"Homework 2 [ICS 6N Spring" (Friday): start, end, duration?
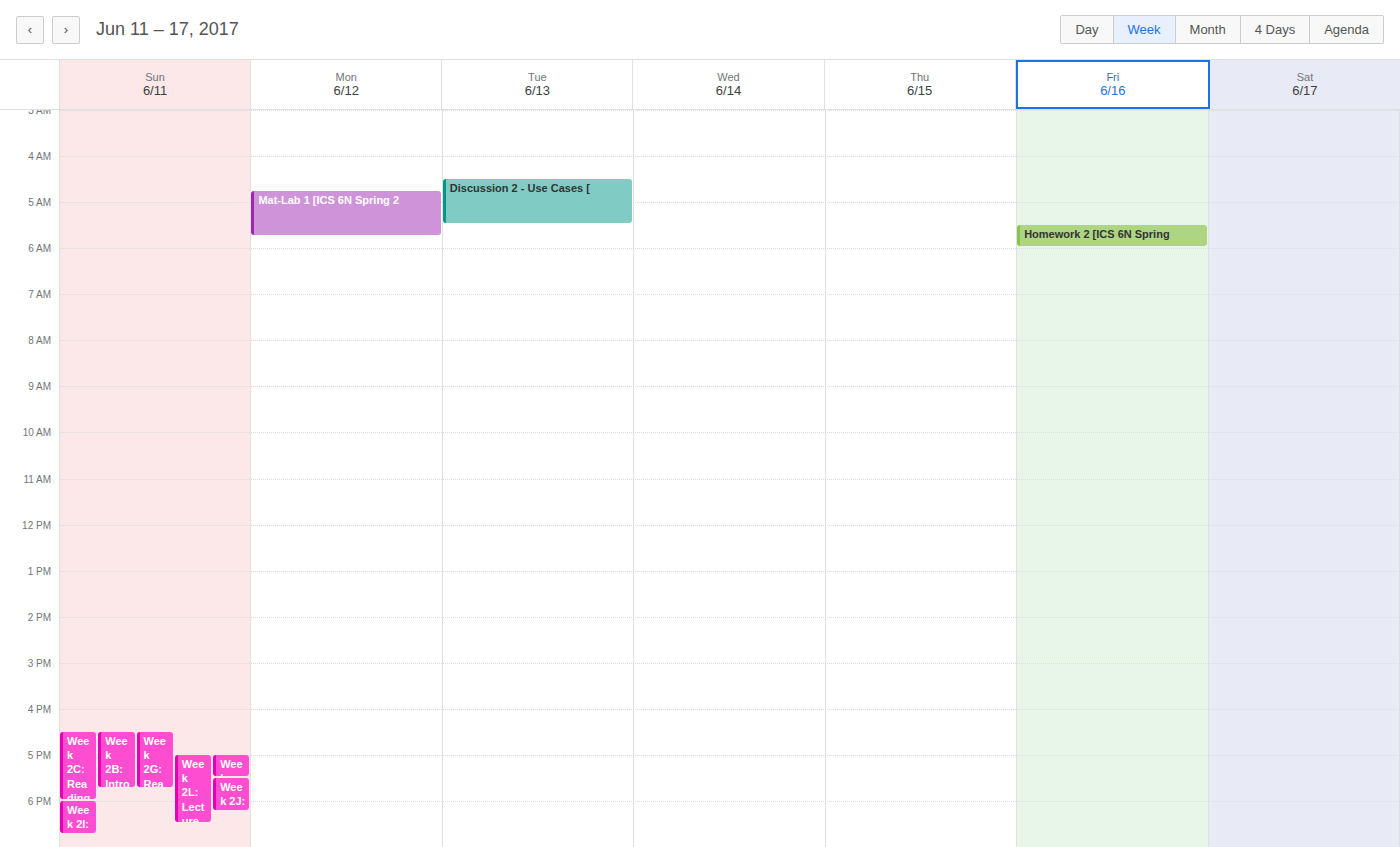
5:30 AM to 6:00 AM, 30 minutes